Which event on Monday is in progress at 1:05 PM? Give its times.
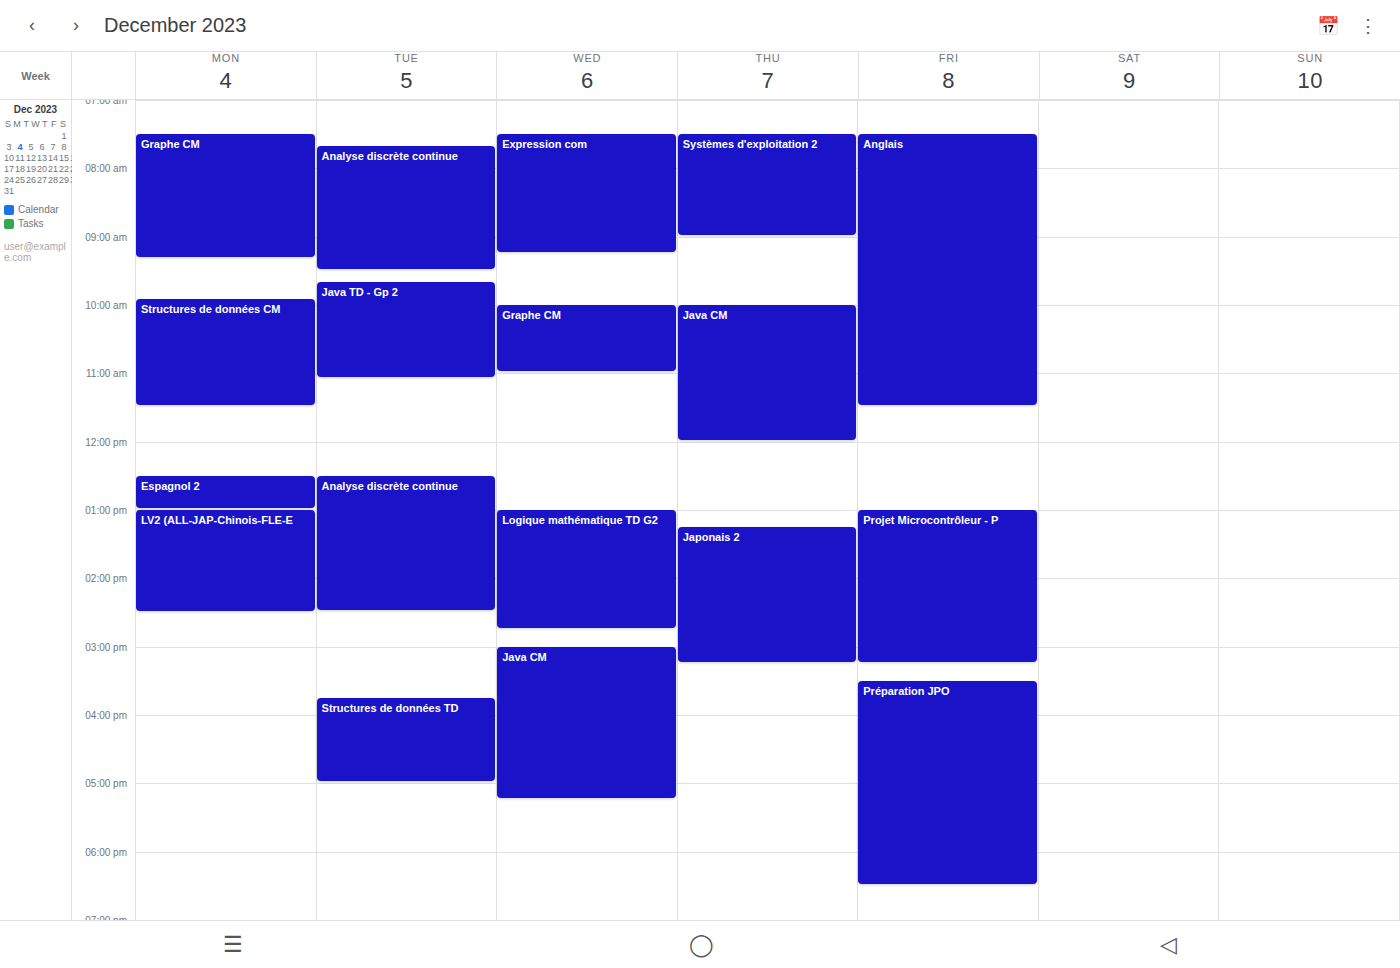
"LV2 (ALL-JAP-Chinois-FLE-E", 1:00 PM to 2:30 PM